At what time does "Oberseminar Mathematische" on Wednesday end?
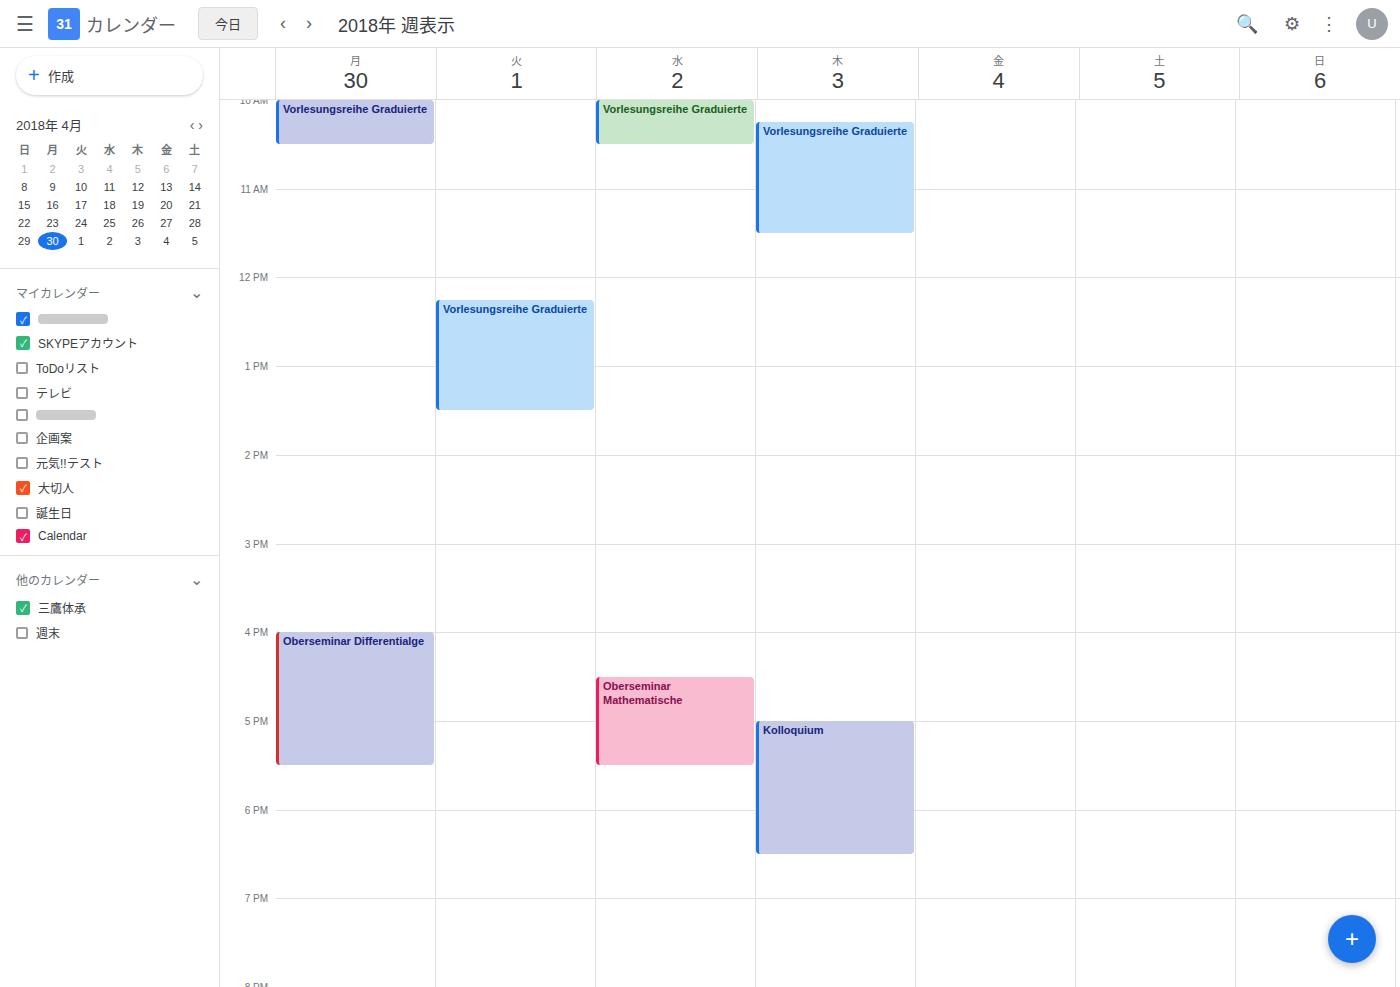
5:30 PM